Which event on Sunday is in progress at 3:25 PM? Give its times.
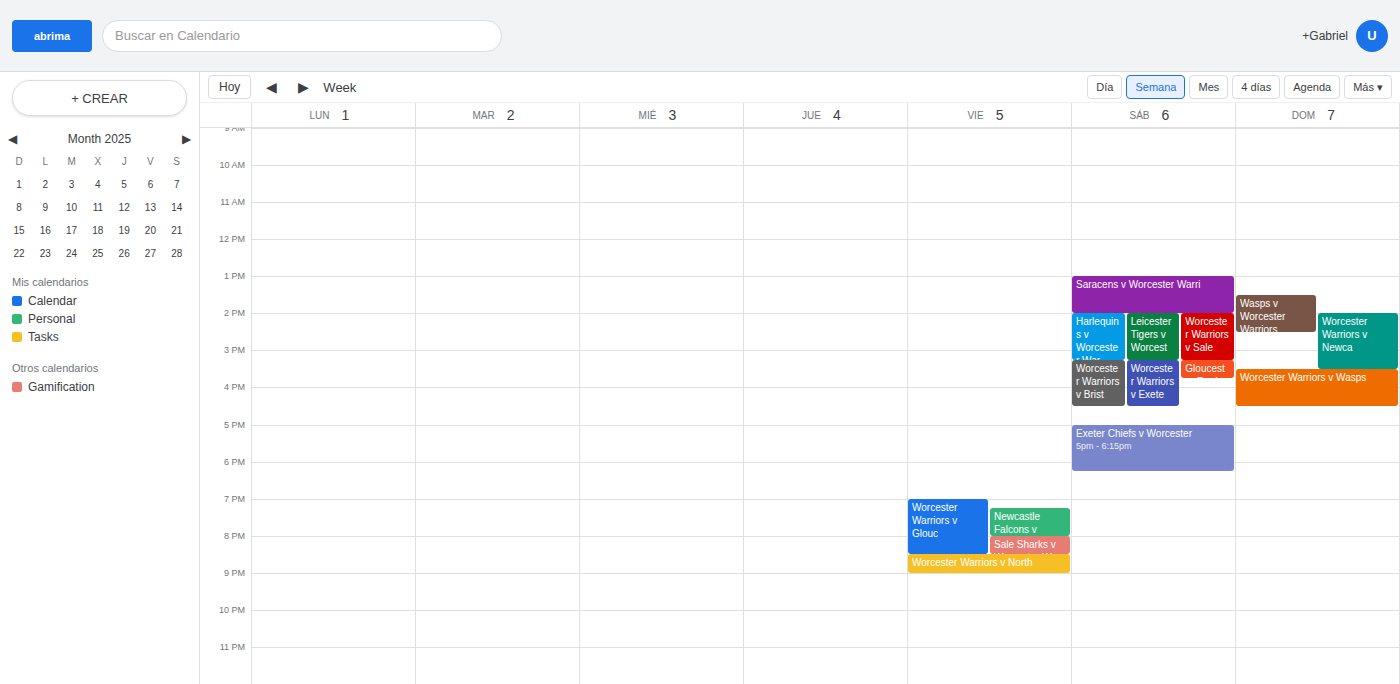
"Worcester Warriors v Newca", 2:00 PM to 3:30 PM